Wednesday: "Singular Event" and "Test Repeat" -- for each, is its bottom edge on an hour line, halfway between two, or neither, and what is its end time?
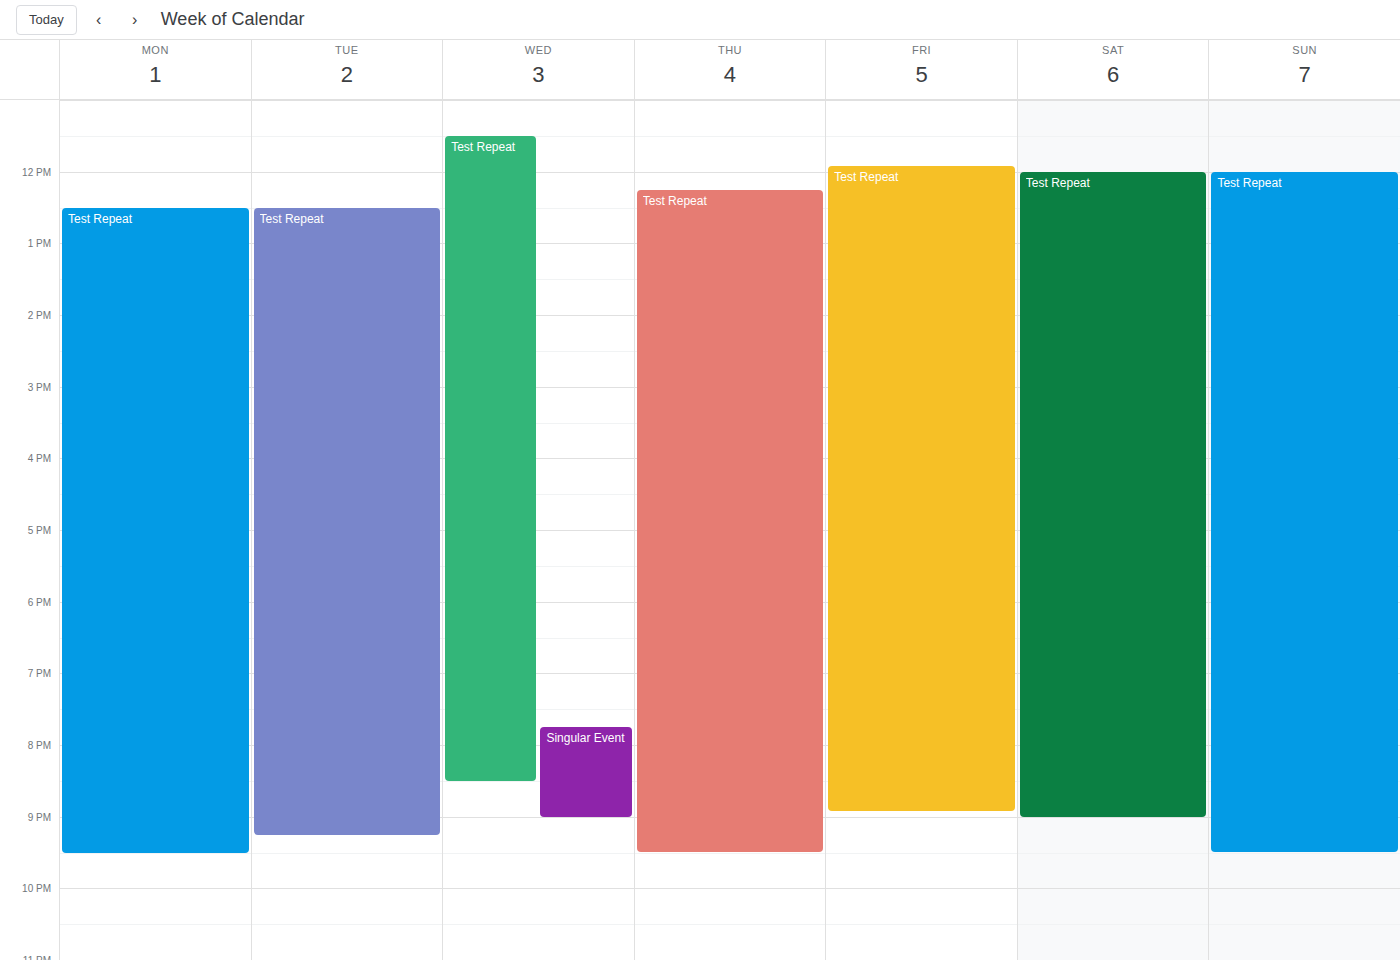
"Singular Event": 9:00 PM, exactly on the 9 PM line. "Test Repeat": 8:30 PM, halfway between the 8 PM and 9 PM lines.